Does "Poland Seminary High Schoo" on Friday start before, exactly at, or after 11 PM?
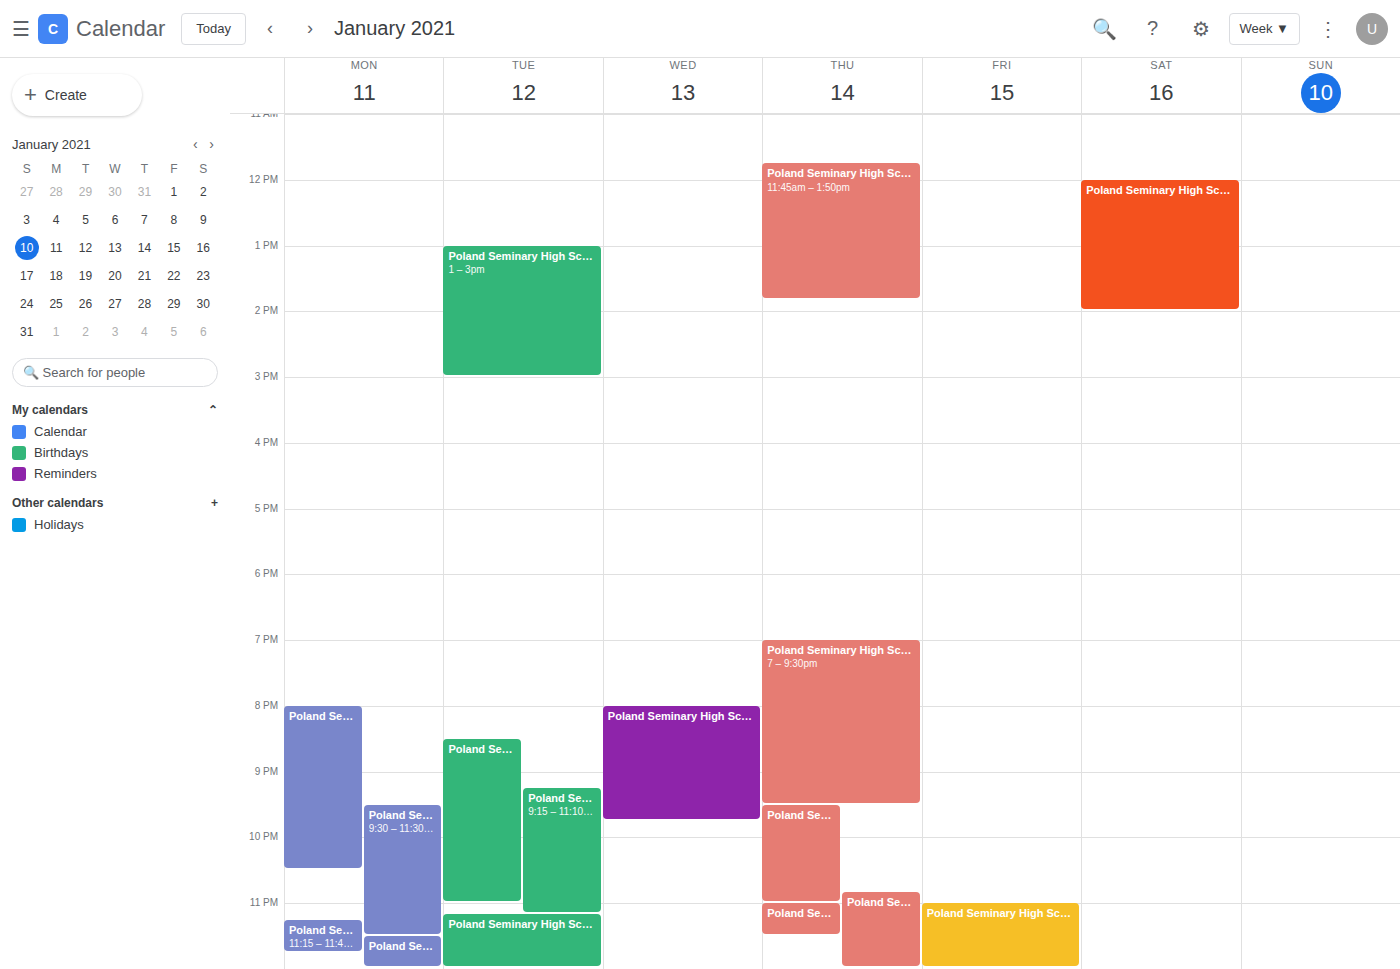
11:00 PM -- exactly at 11 PM, on the 11 PM line.